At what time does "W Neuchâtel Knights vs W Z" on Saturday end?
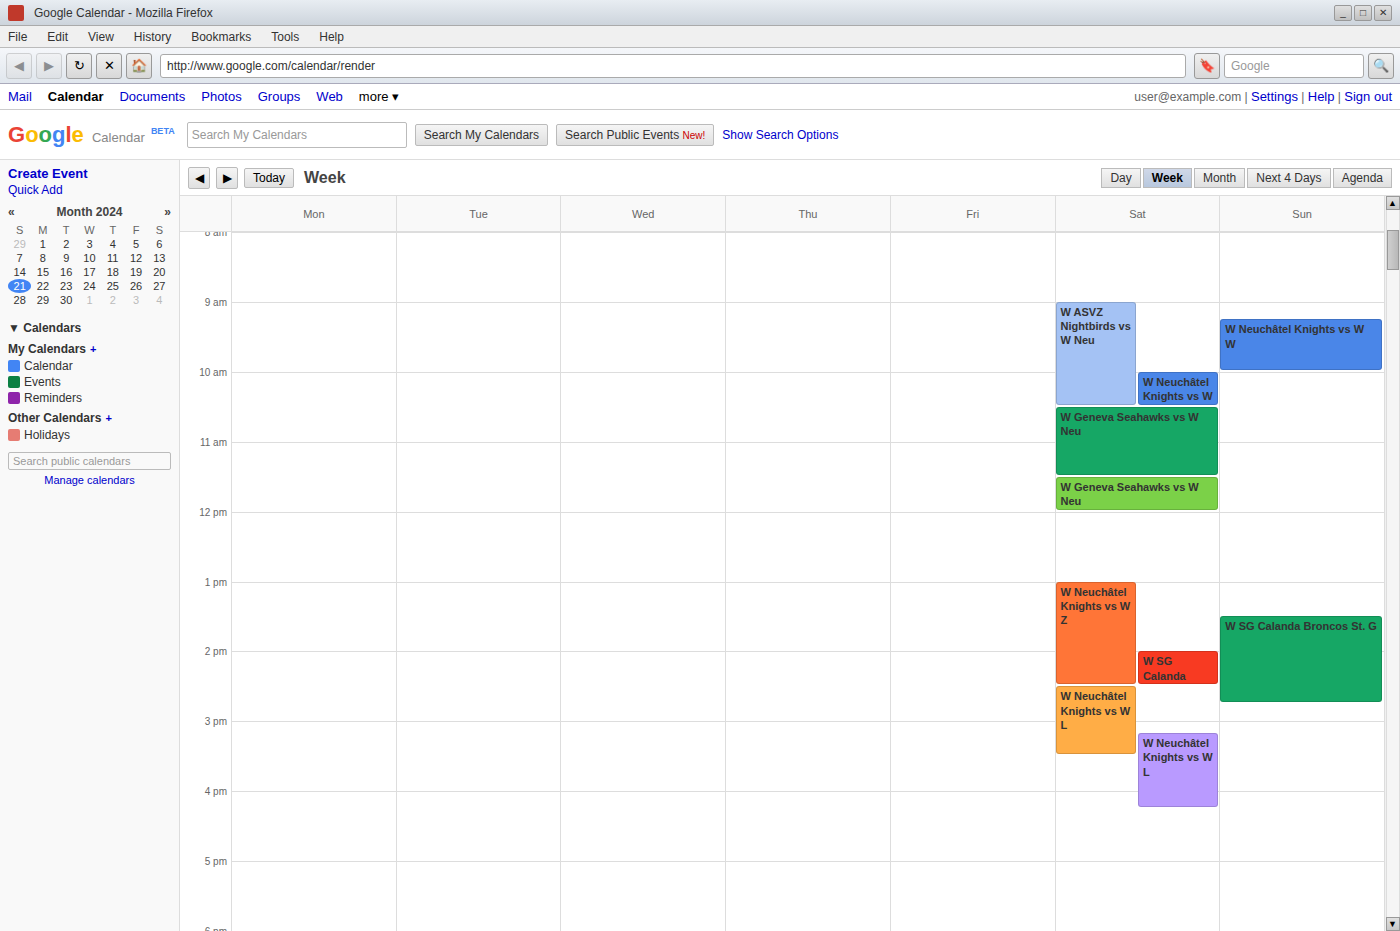
2:30 PM